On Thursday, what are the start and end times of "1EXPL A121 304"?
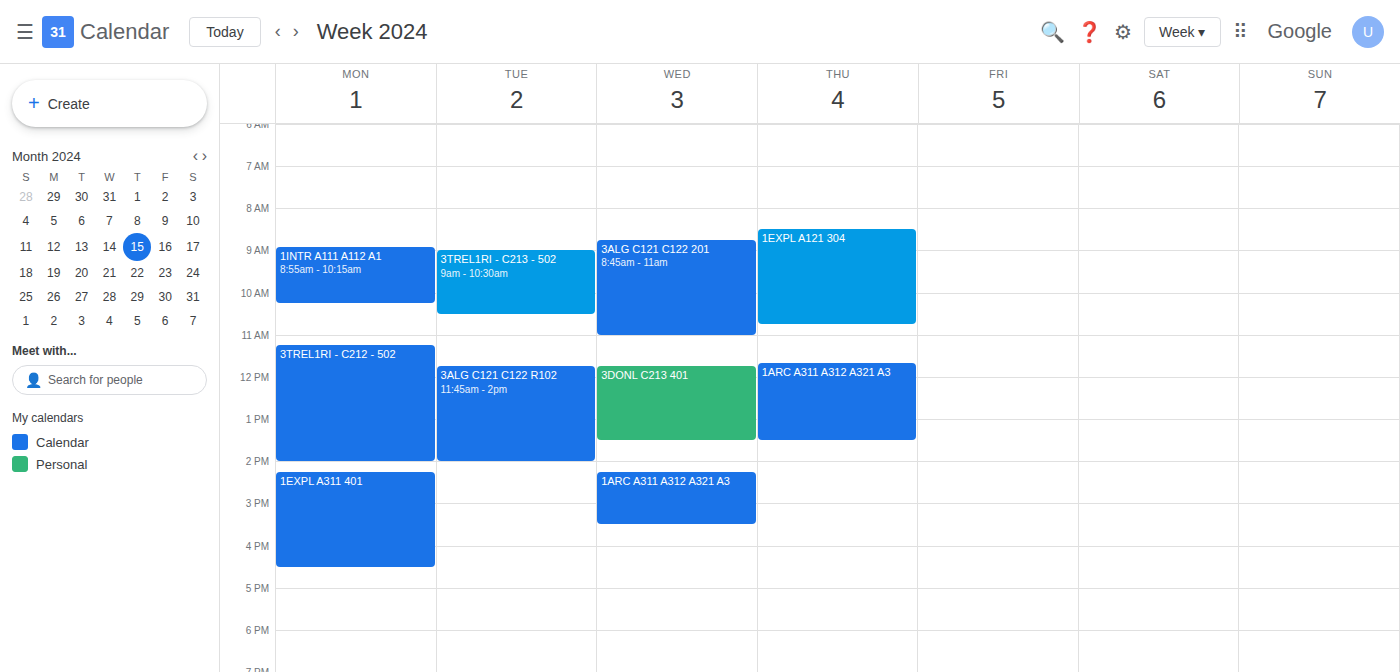
8:30 AM to 10:45 AM